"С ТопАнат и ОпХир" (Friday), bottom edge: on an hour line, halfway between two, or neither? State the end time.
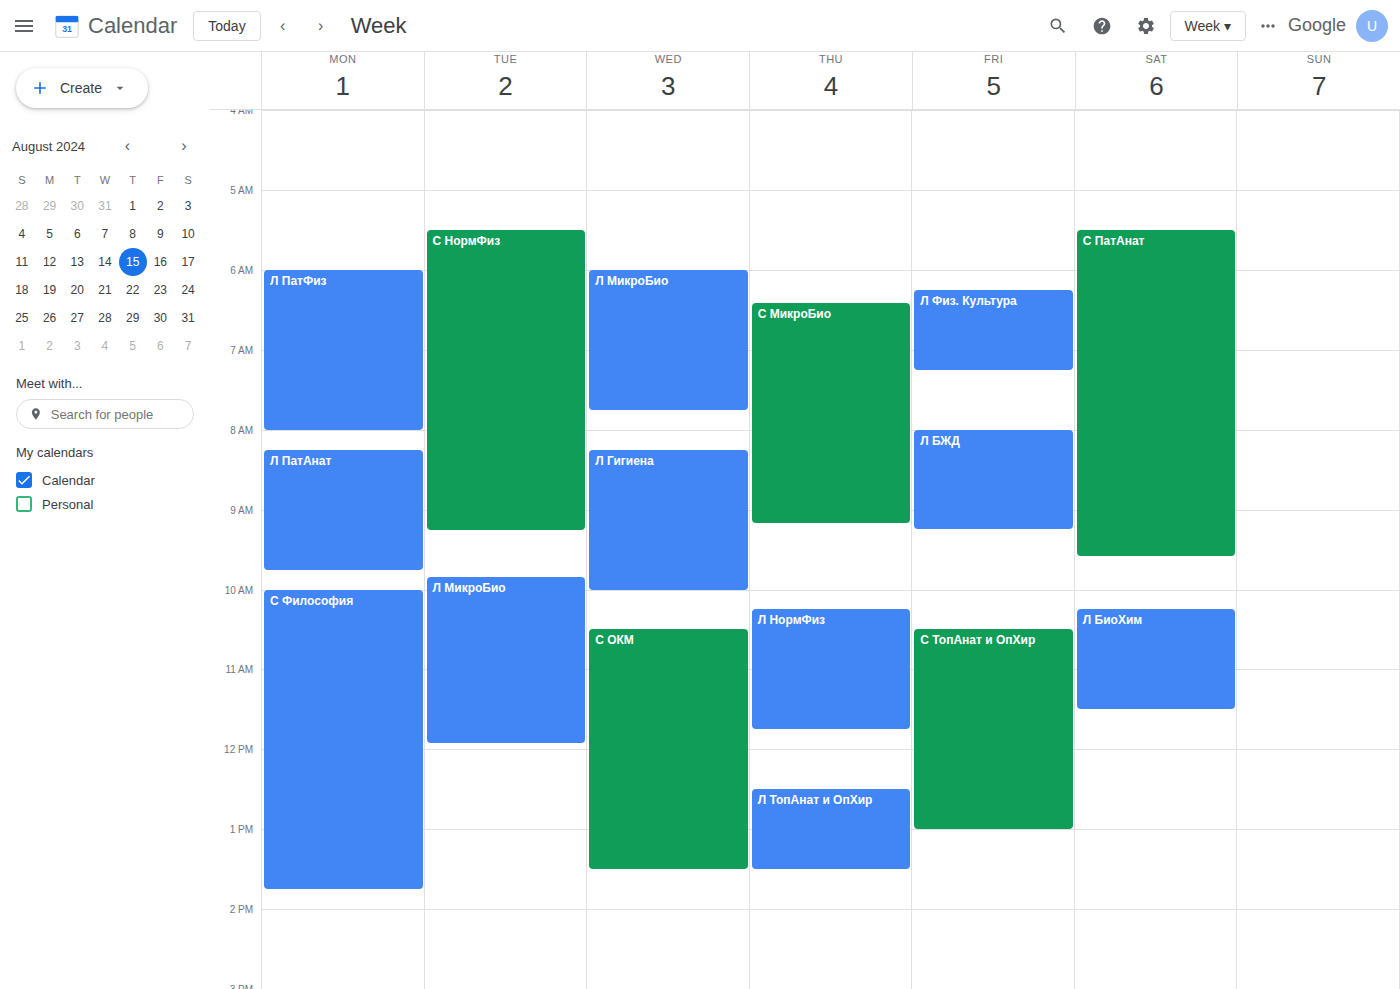
1:00 PM -- exactly on the 1 PM line.